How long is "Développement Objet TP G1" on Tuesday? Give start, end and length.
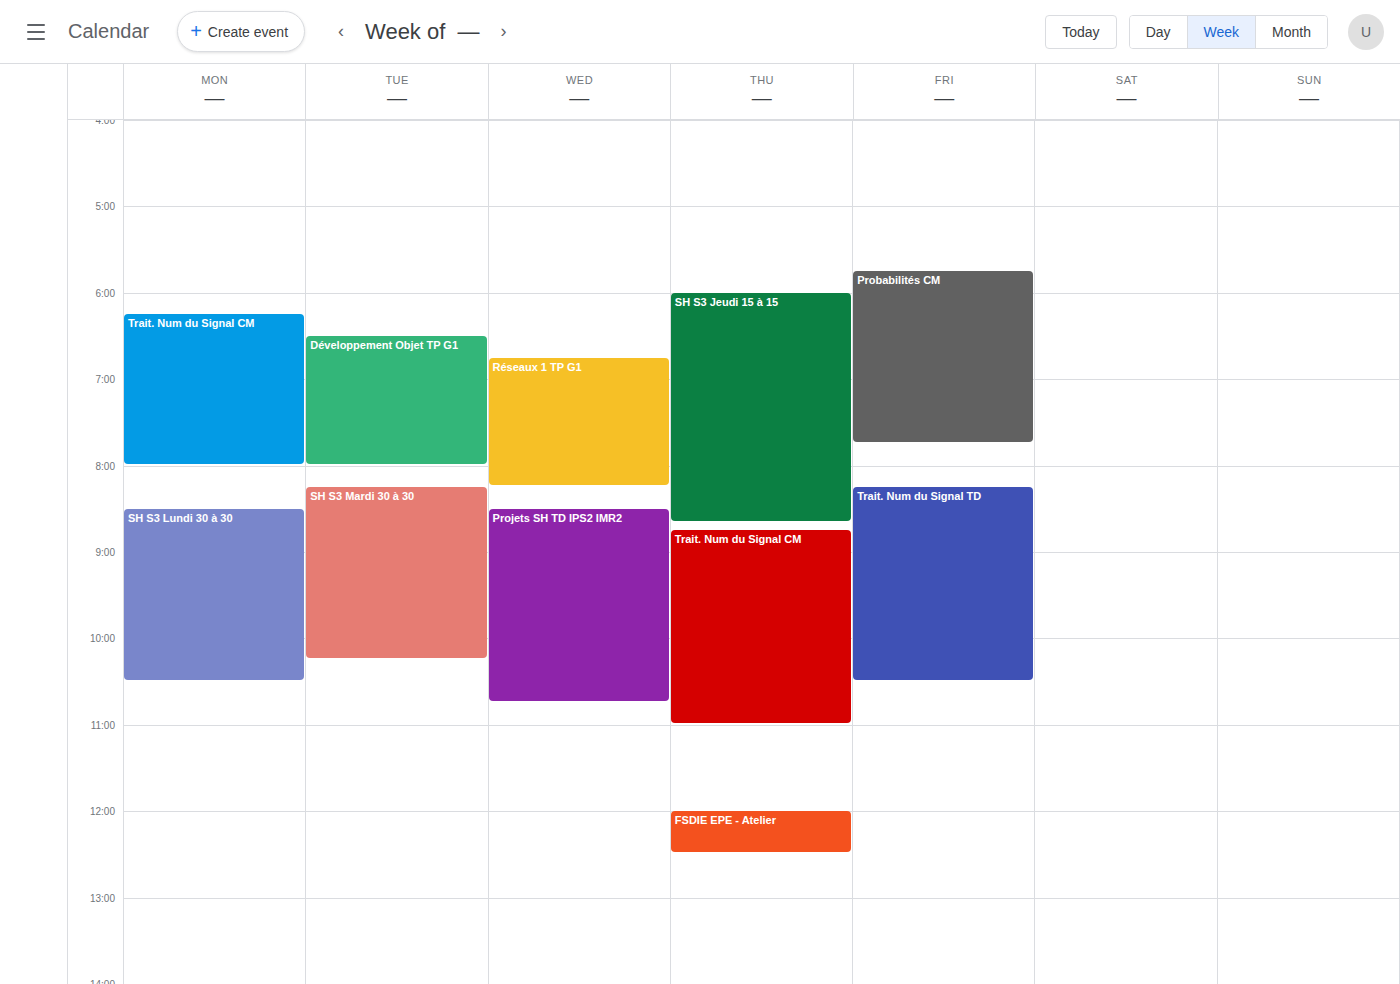
6:30 AM to 8:00 AM, 1 hour 30 minutes